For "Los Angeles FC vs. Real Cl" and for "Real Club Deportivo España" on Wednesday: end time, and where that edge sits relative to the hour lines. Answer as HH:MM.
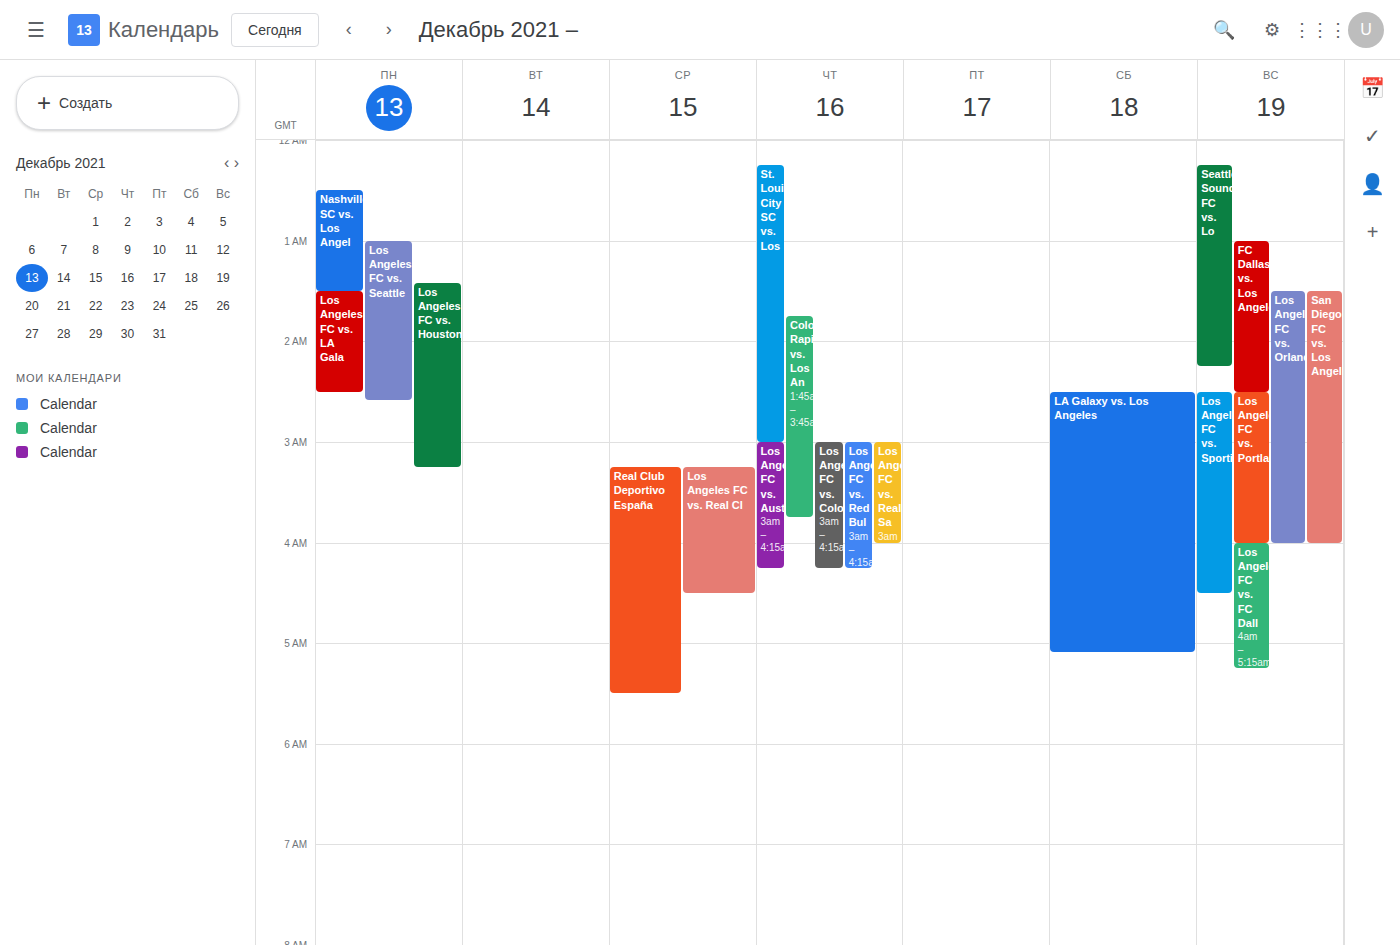
"Los Angeles FC vs. Real Cl": 04:30, halfway between the 04:00 and 05:00 lines. "Real Club Deportivo España": 05:30, halfway between the 05:00 and 06:00 lines.